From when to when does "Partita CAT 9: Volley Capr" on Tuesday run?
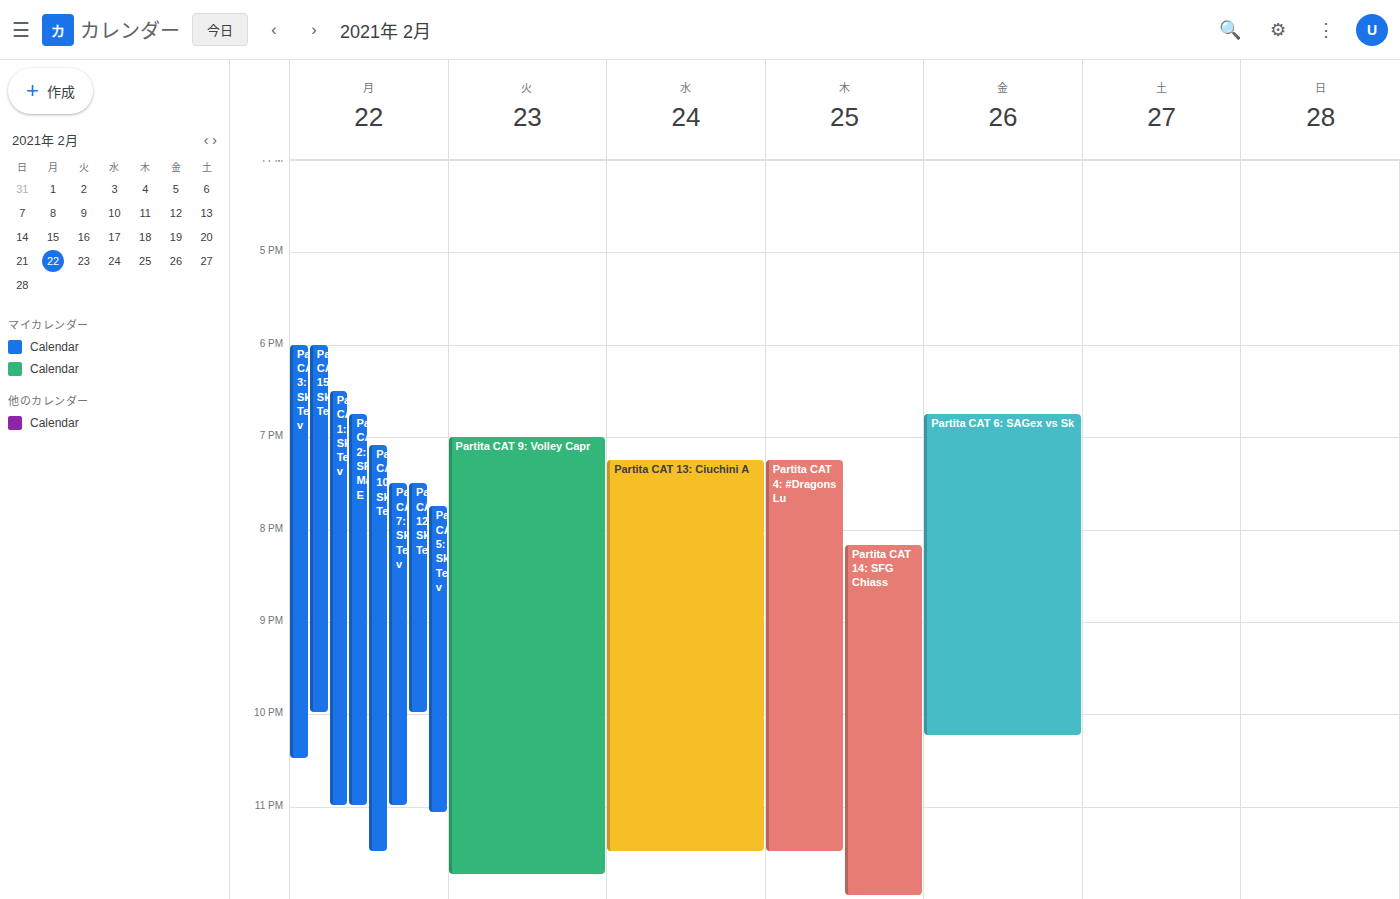
7:00 PM to 11:45 PM